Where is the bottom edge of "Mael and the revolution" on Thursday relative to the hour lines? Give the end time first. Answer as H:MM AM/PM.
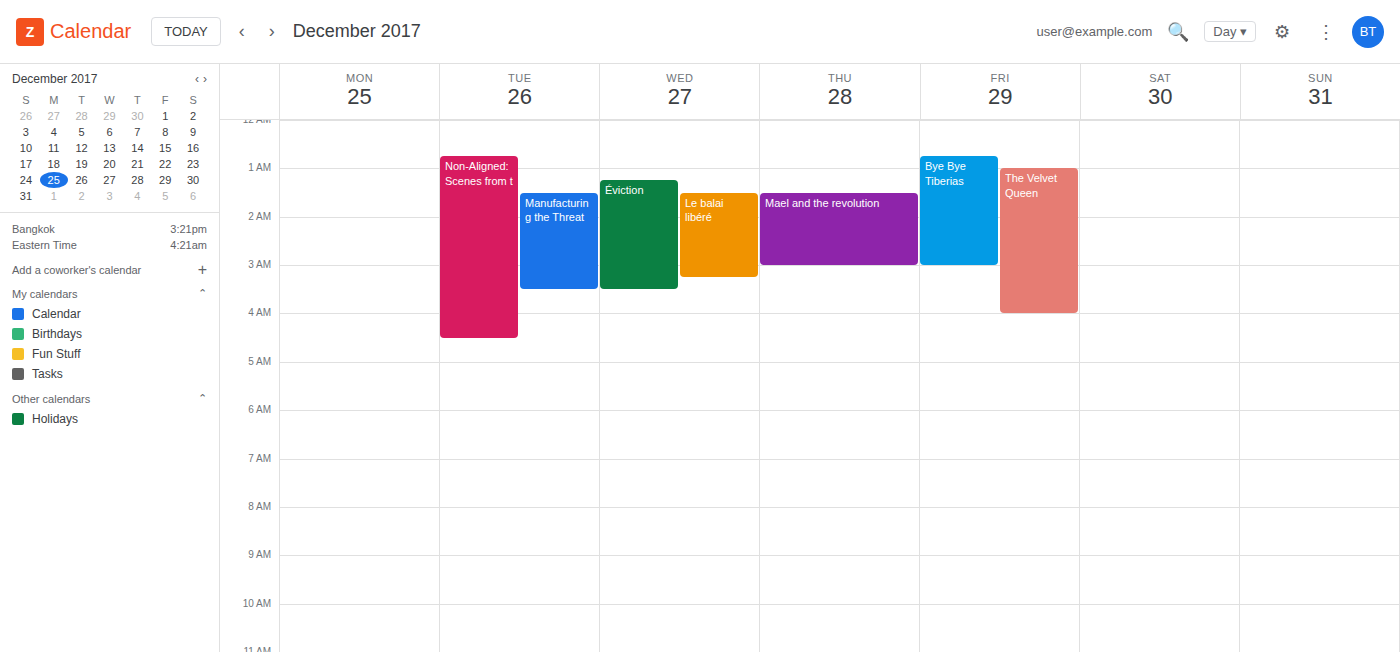
3:00 AM -- exactly on the 3 AM line.